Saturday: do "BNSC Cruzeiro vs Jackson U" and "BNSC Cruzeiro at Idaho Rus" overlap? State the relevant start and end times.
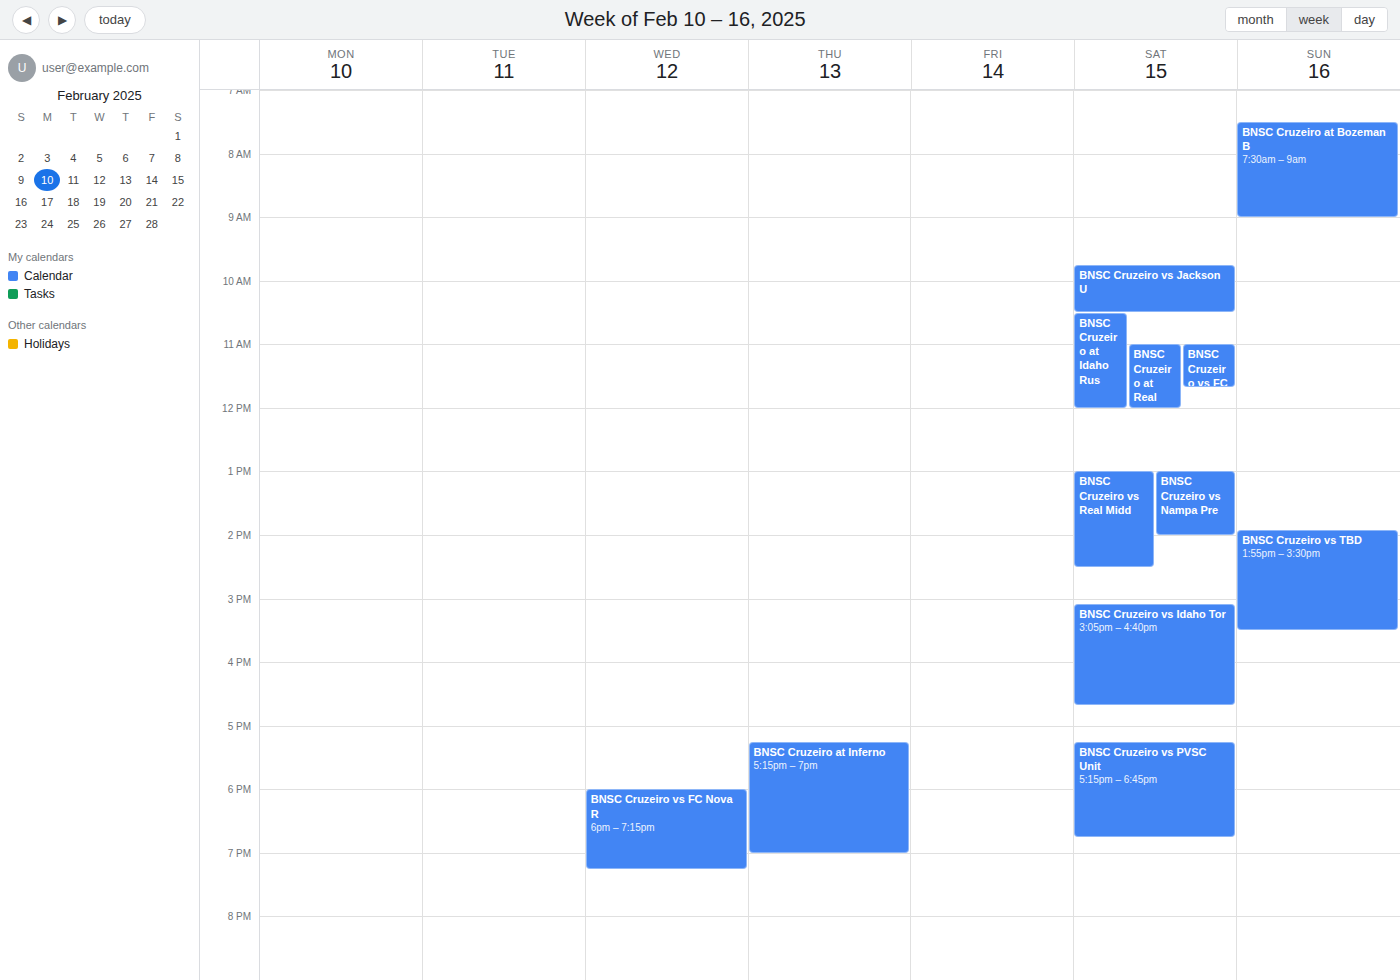
"BNSC Cruzeiro vs Jackson U" ends at 10:30 AM, exactly when "BNSC Cruzeiro at Idaho Rus" starts -- they touch but do not overlap.